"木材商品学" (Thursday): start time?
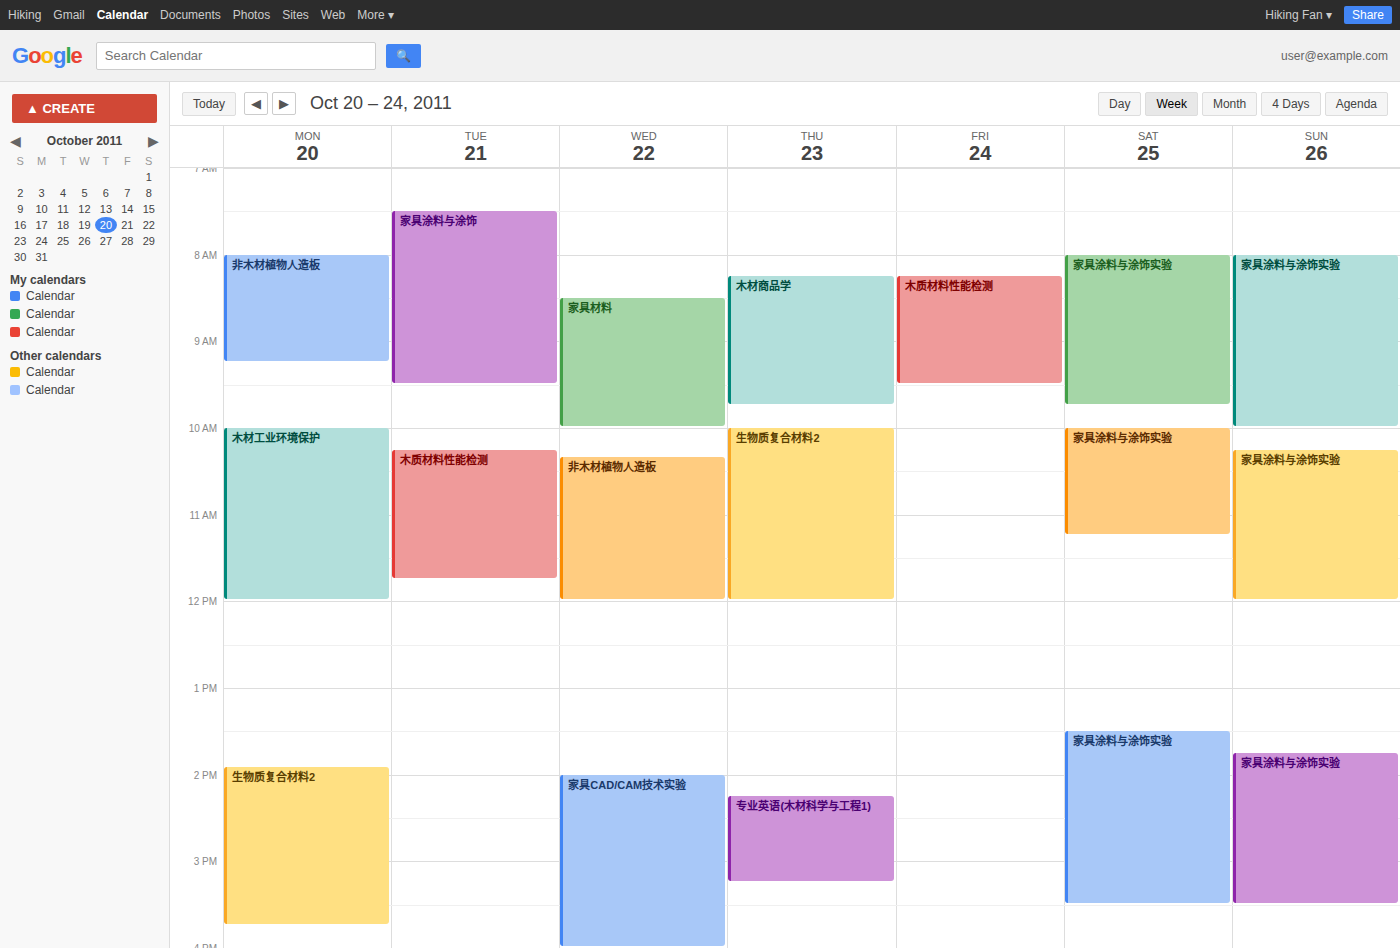
8:15 AM